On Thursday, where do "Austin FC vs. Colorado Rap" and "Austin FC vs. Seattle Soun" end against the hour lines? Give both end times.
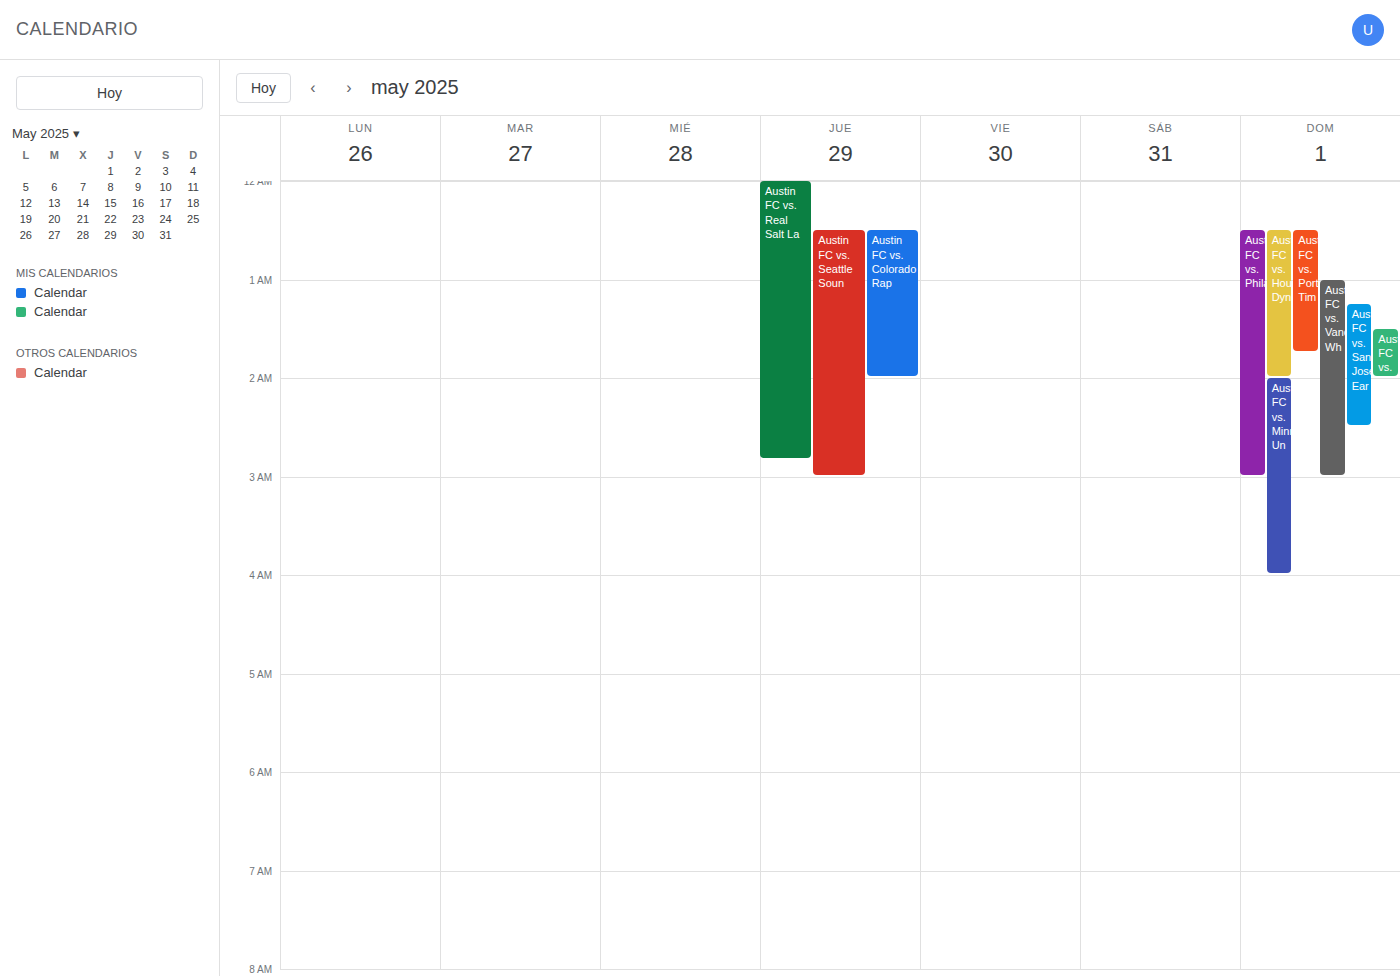
"Austin FC vs. Colorado Rap": 02:00, exactly on the 02:00 line. "Austin FC vs. Seattle Soun": 03:00, exactly on the 03:00 line.